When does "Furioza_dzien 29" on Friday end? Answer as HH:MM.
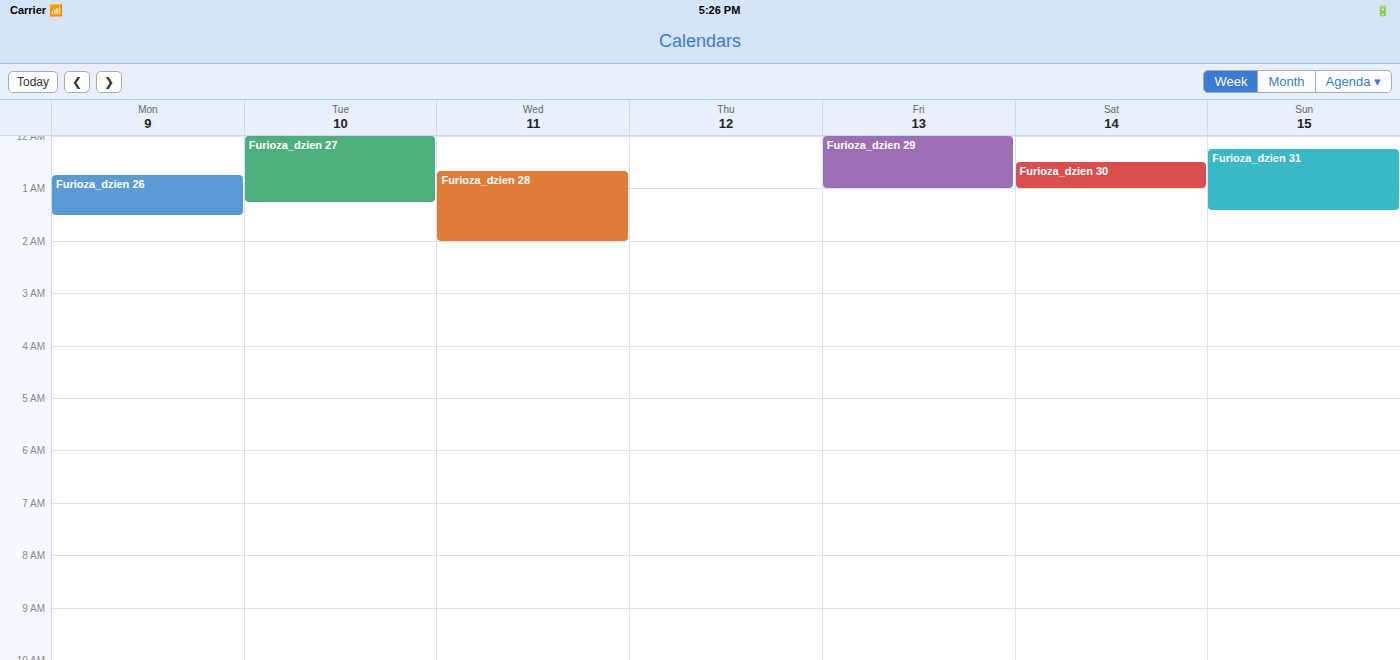
01:00